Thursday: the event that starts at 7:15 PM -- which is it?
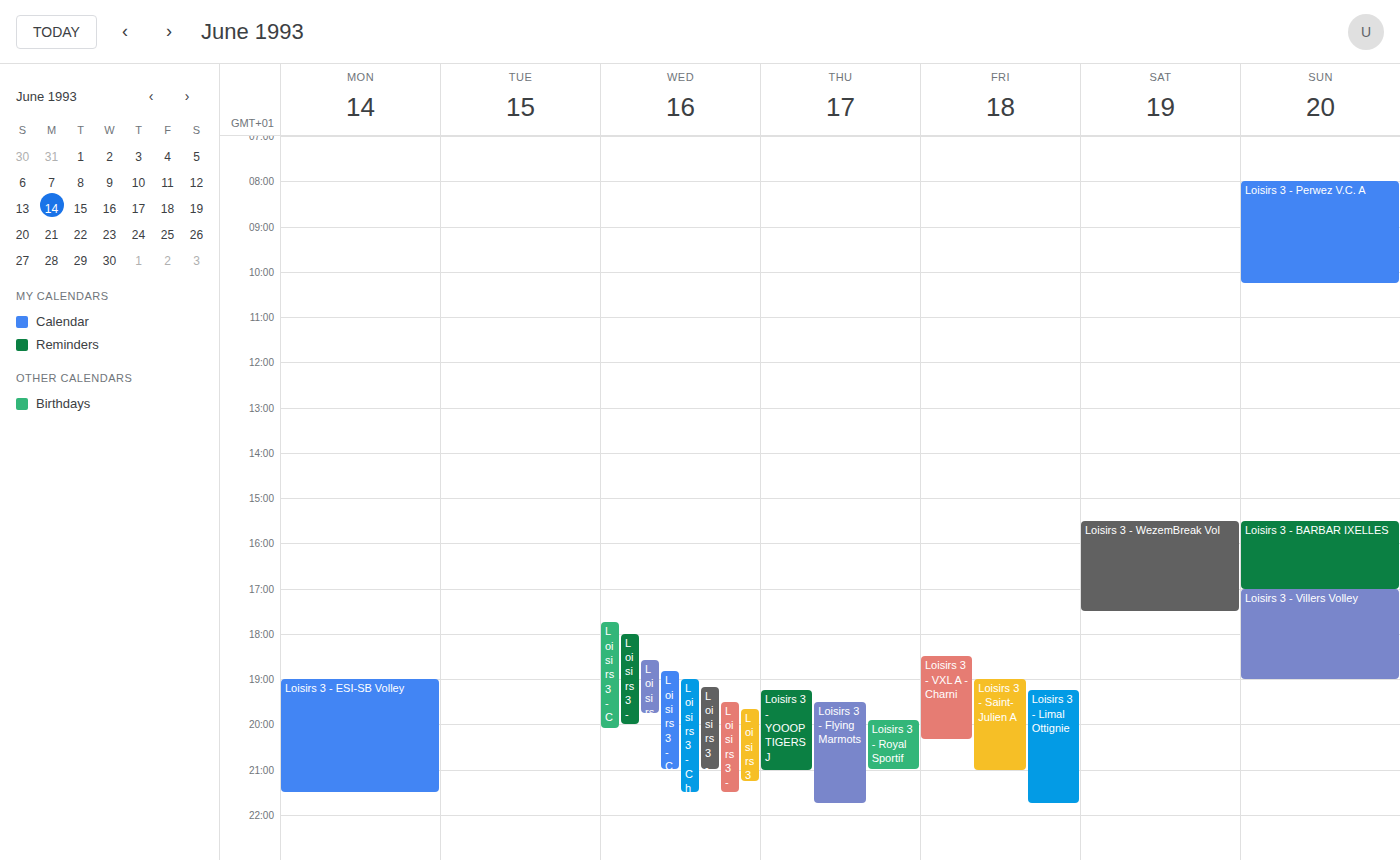
"Loisirs 3 - YOOOP TIGERS J"